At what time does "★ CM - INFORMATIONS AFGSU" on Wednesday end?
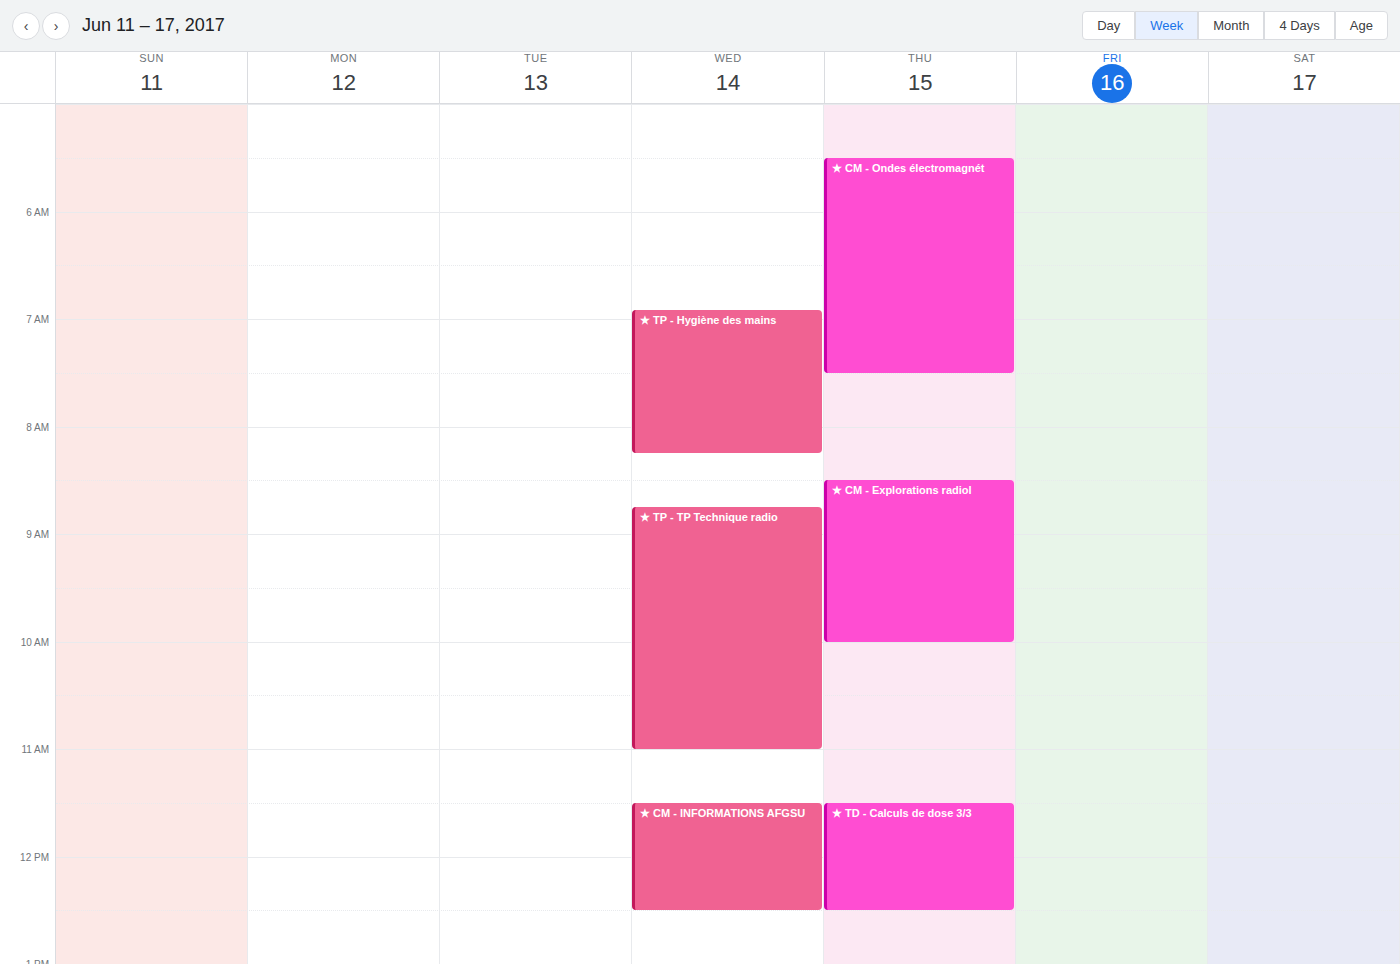
12:30 PM